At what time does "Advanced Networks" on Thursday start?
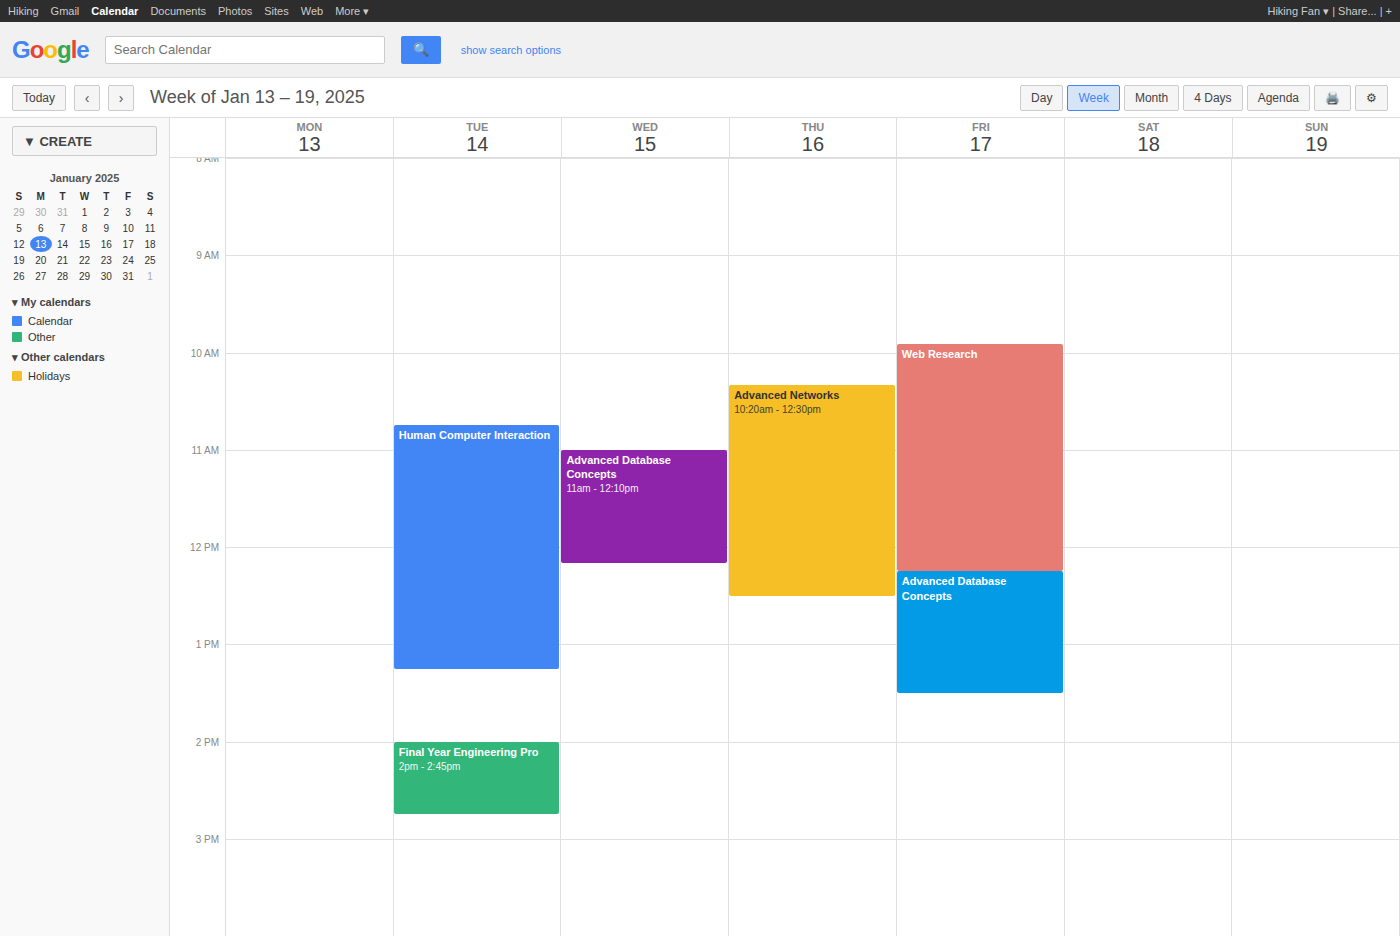
10:20 AM